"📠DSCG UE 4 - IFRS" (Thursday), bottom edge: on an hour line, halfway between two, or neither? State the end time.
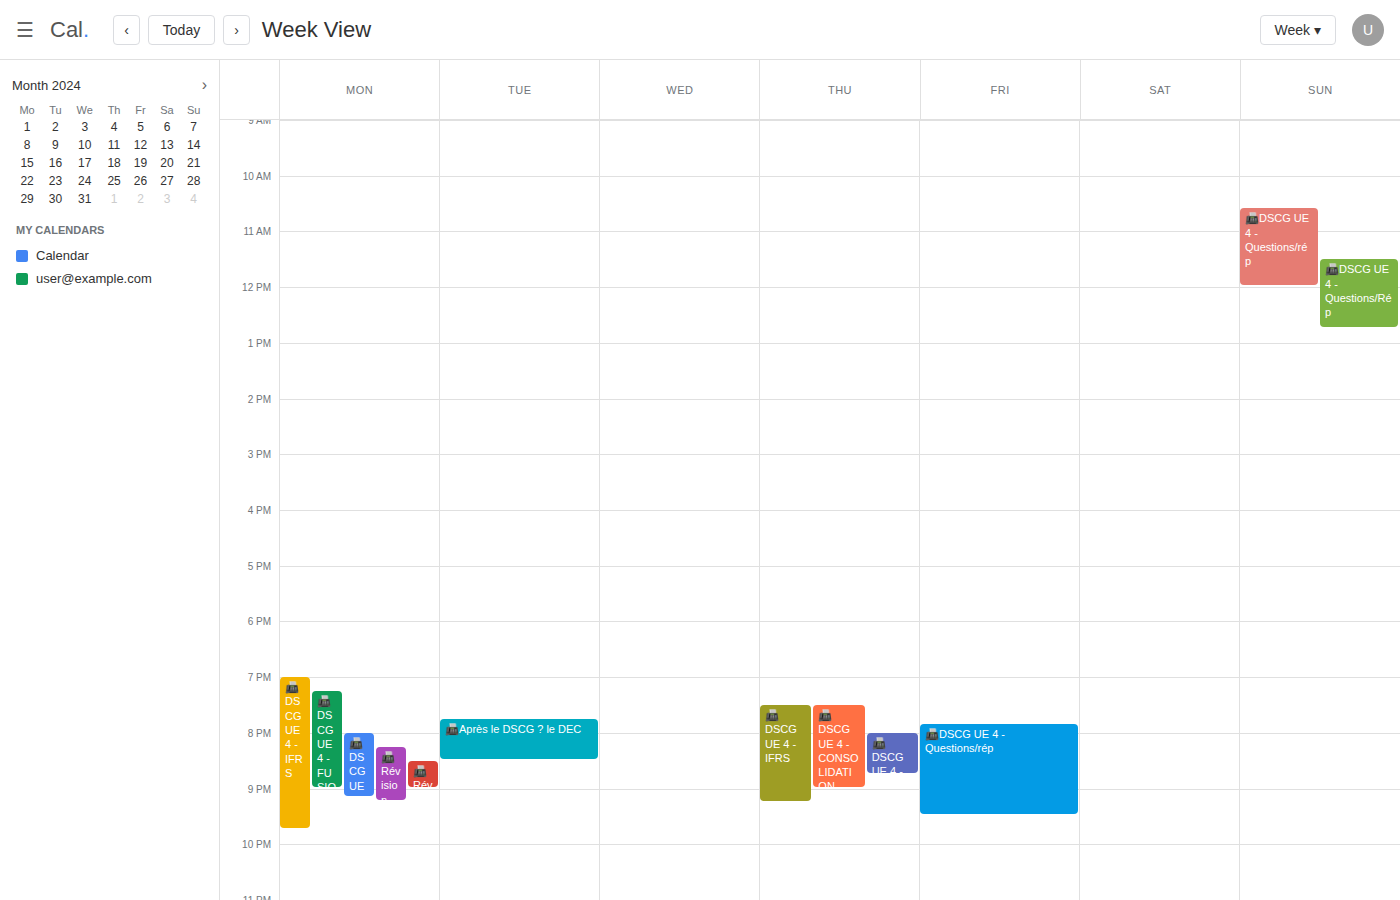
9:15 PM -- neither: a quarter of the way from the 9 PM line to the 10 PM line.